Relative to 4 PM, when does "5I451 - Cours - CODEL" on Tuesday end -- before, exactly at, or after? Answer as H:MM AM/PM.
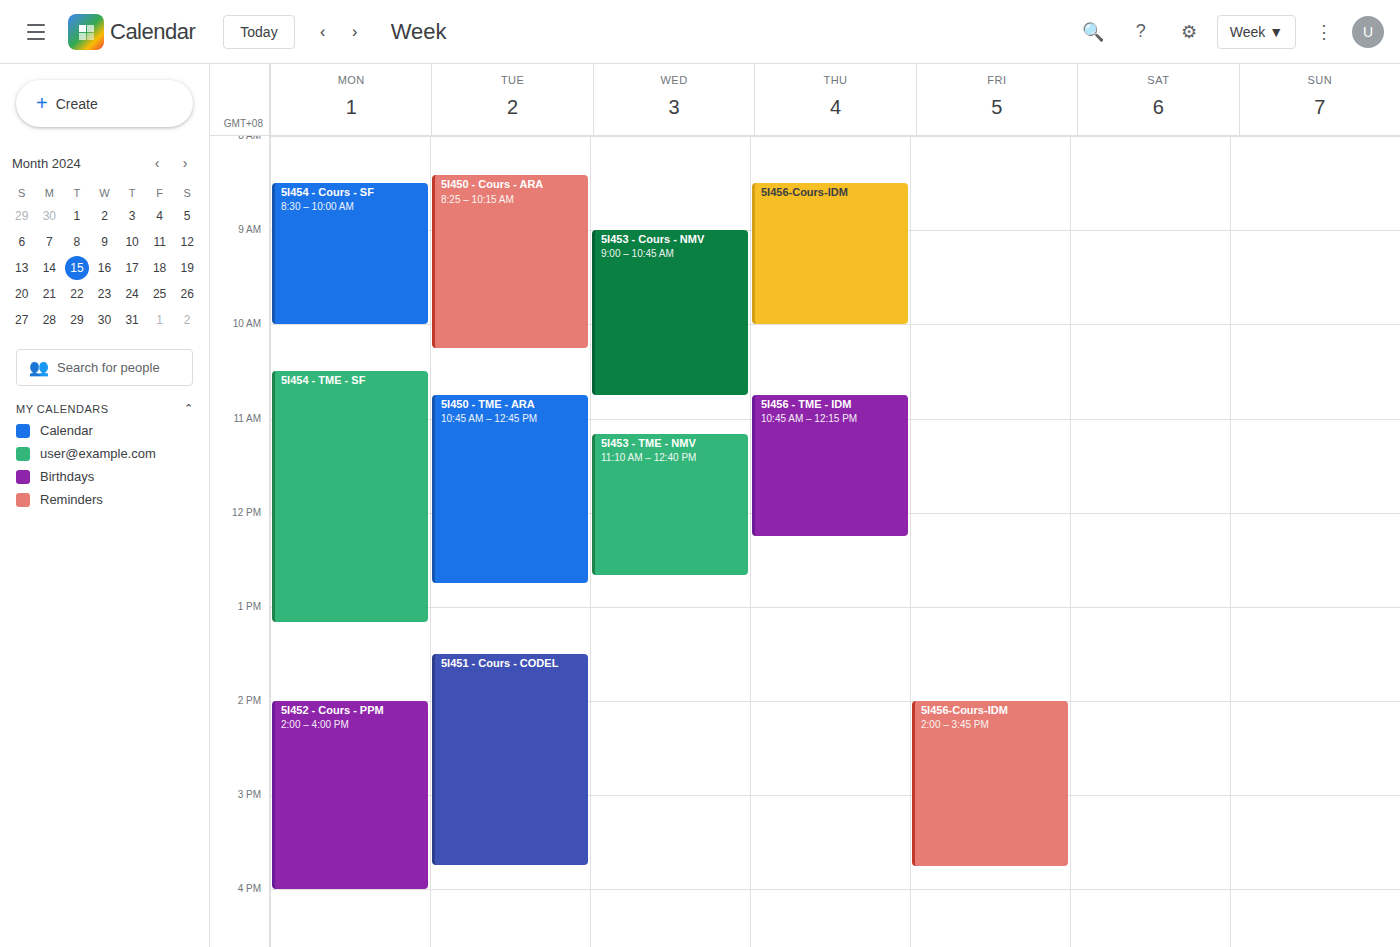
3:45 PM -- before 4 PM, 15 minutes above the 4 PM line.